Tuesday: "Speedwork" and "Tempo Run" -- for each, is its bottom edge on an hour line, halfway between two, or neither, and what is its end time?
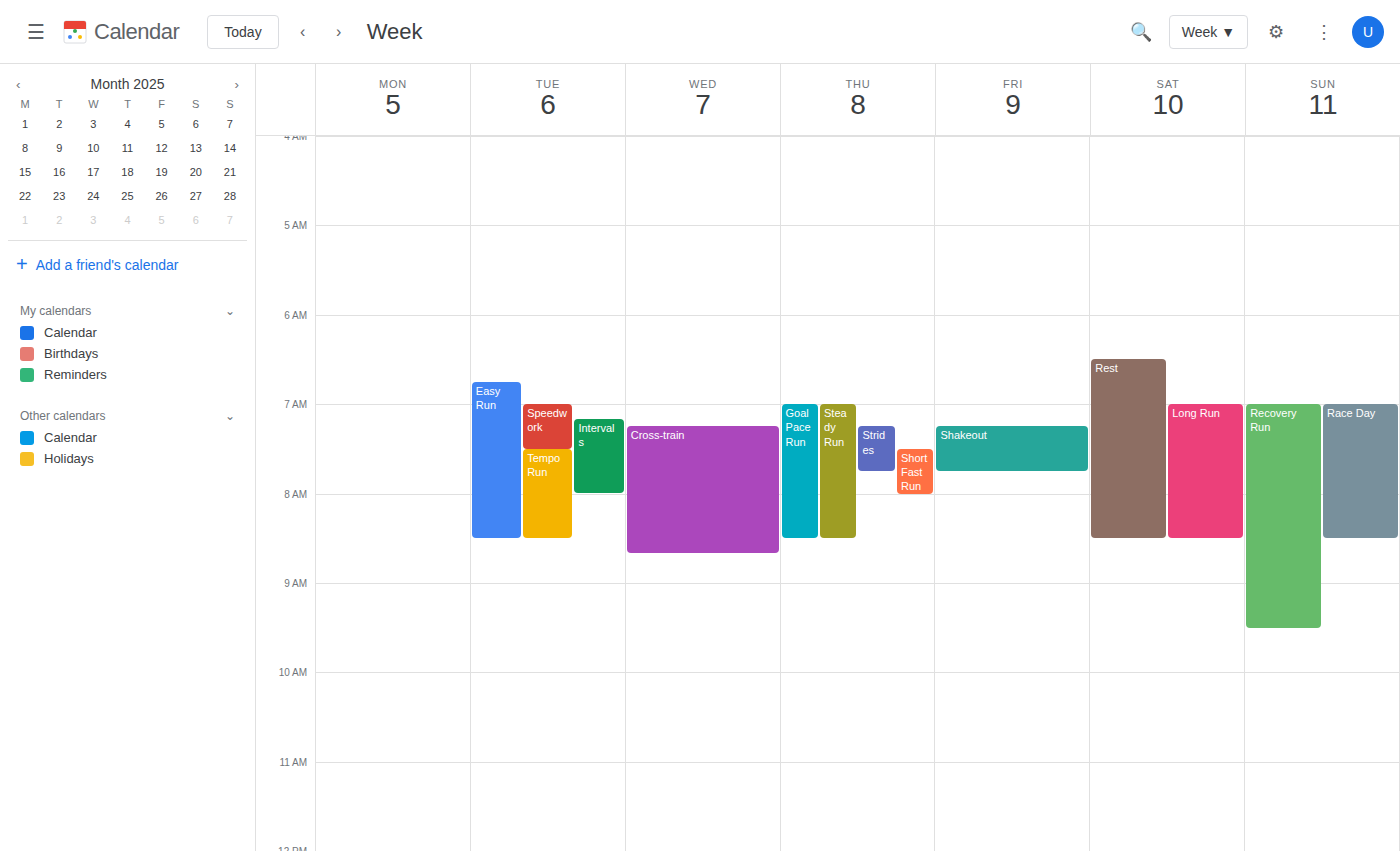
"Speedwork": 07:30, halfway between the 07:00 and 08:00 lines. "Tempo Run": 08:30, halfway between the 08:00 and 09:00 lines.